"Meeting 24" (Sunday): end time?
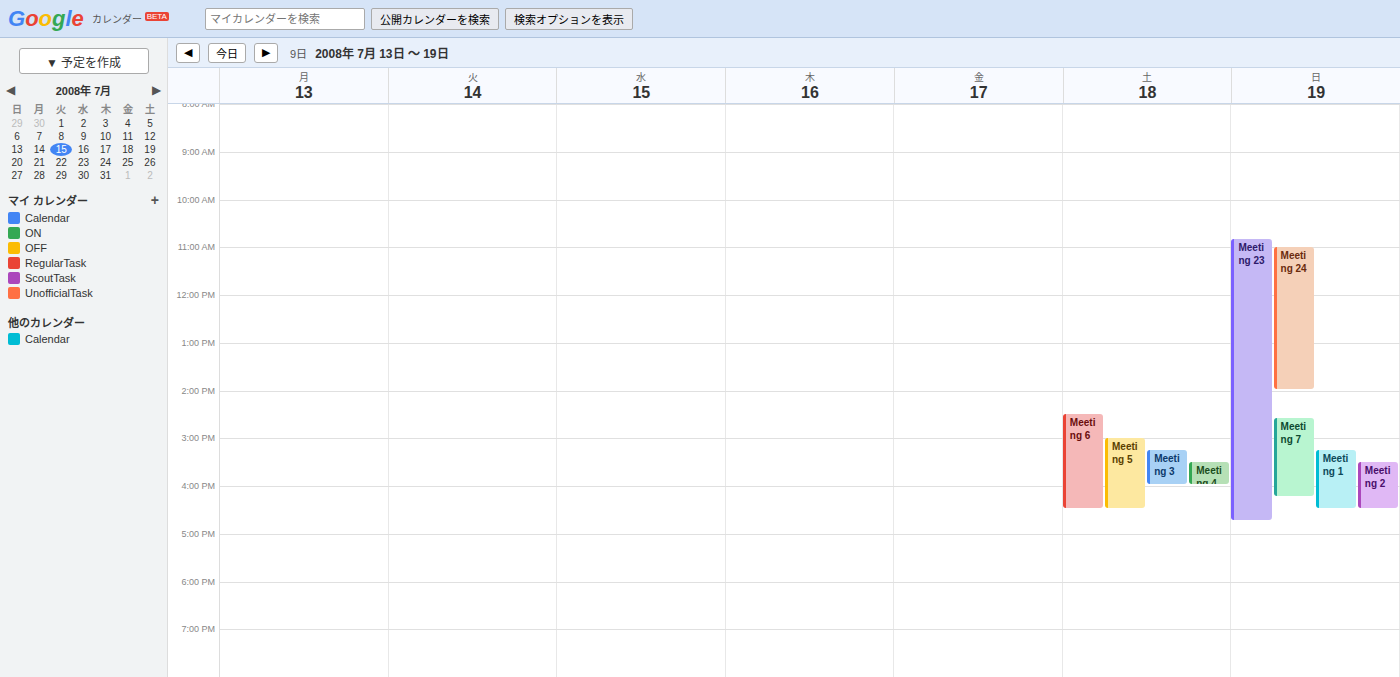
2:00 PM